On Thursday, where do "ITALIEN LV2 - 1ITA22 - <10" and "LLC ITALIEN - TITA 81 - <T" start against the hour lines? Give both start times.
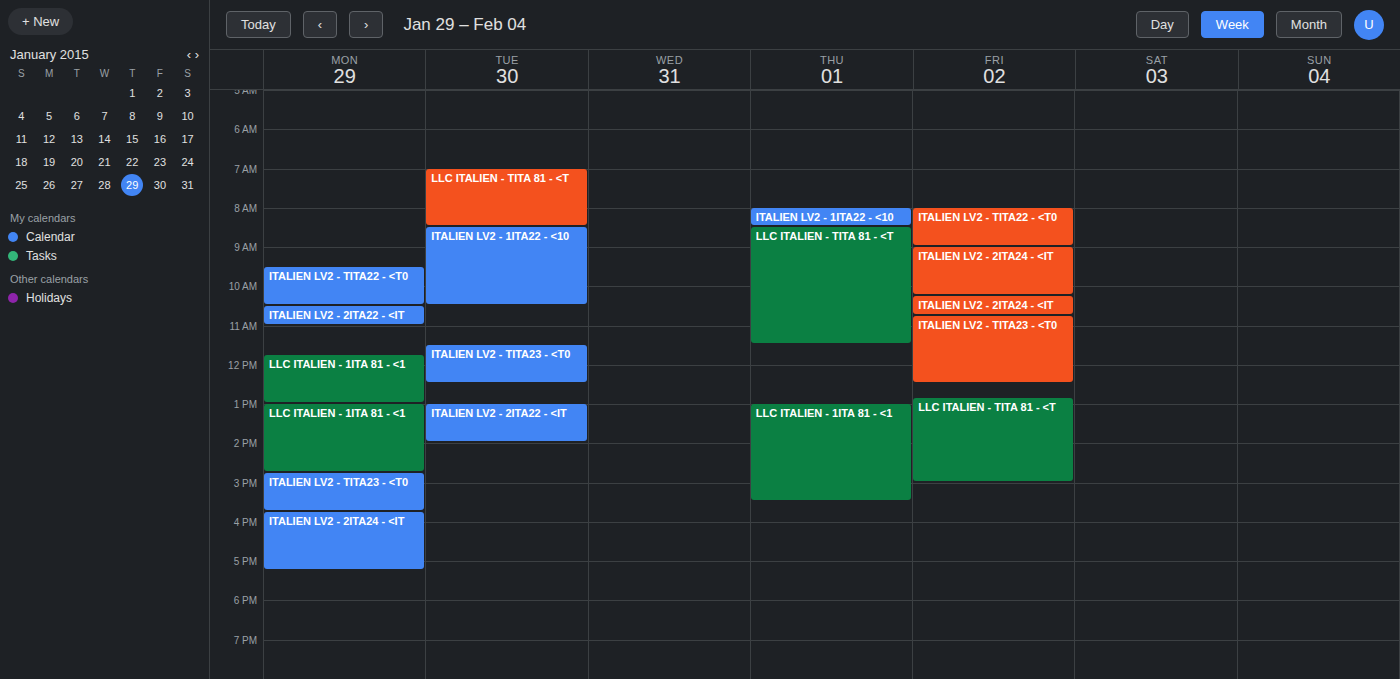
"ITALIEN LV2 - 1ITA22 - <10": 8:00 AM, exactly on the 8 AM line. "LLC ITALIEN - TITA 81 - <T": 8:30 AM, halfway between the 8 AM and 9 AM lines.